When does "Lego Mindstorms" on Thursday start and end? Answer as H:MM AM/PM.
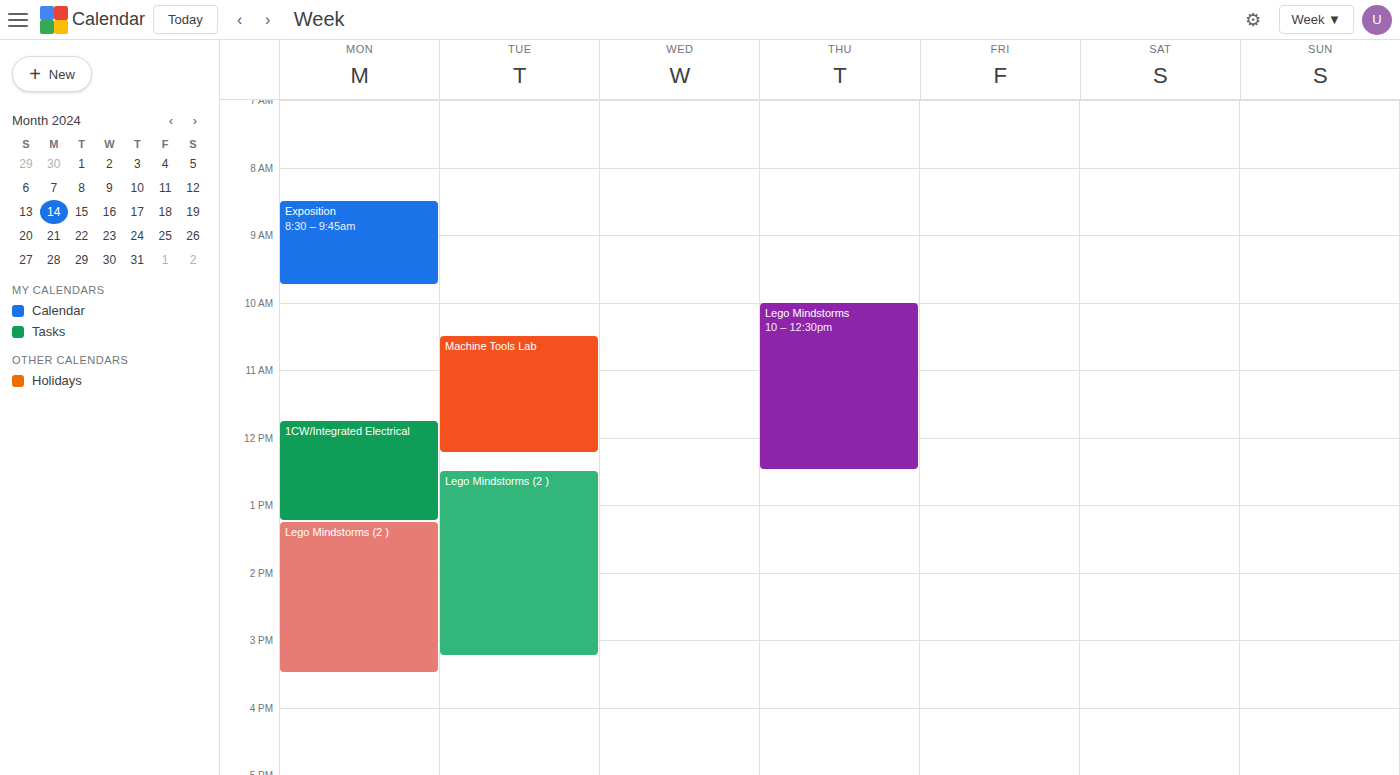
10:00 AM to 12:30 PM